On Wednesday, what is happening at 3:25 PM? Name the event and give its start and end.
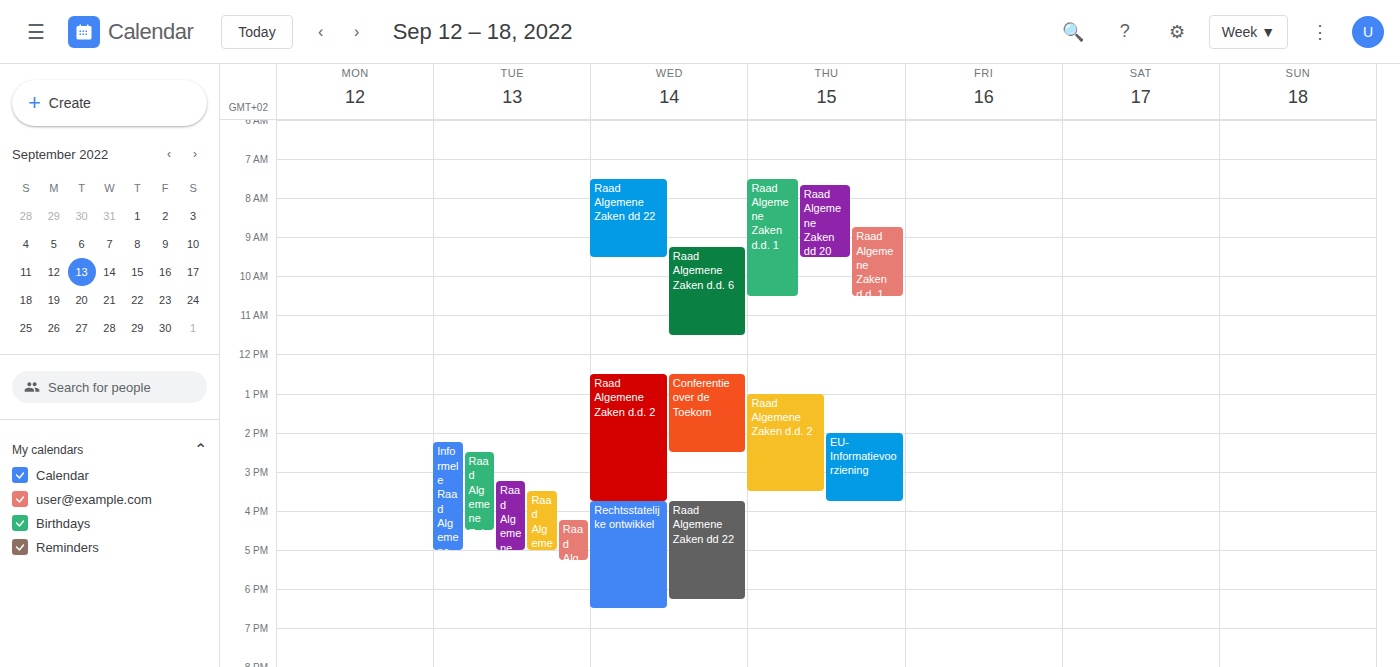
"Raad Algemene Zaken d.d. 2", 12:30 PM to 3:45 PM